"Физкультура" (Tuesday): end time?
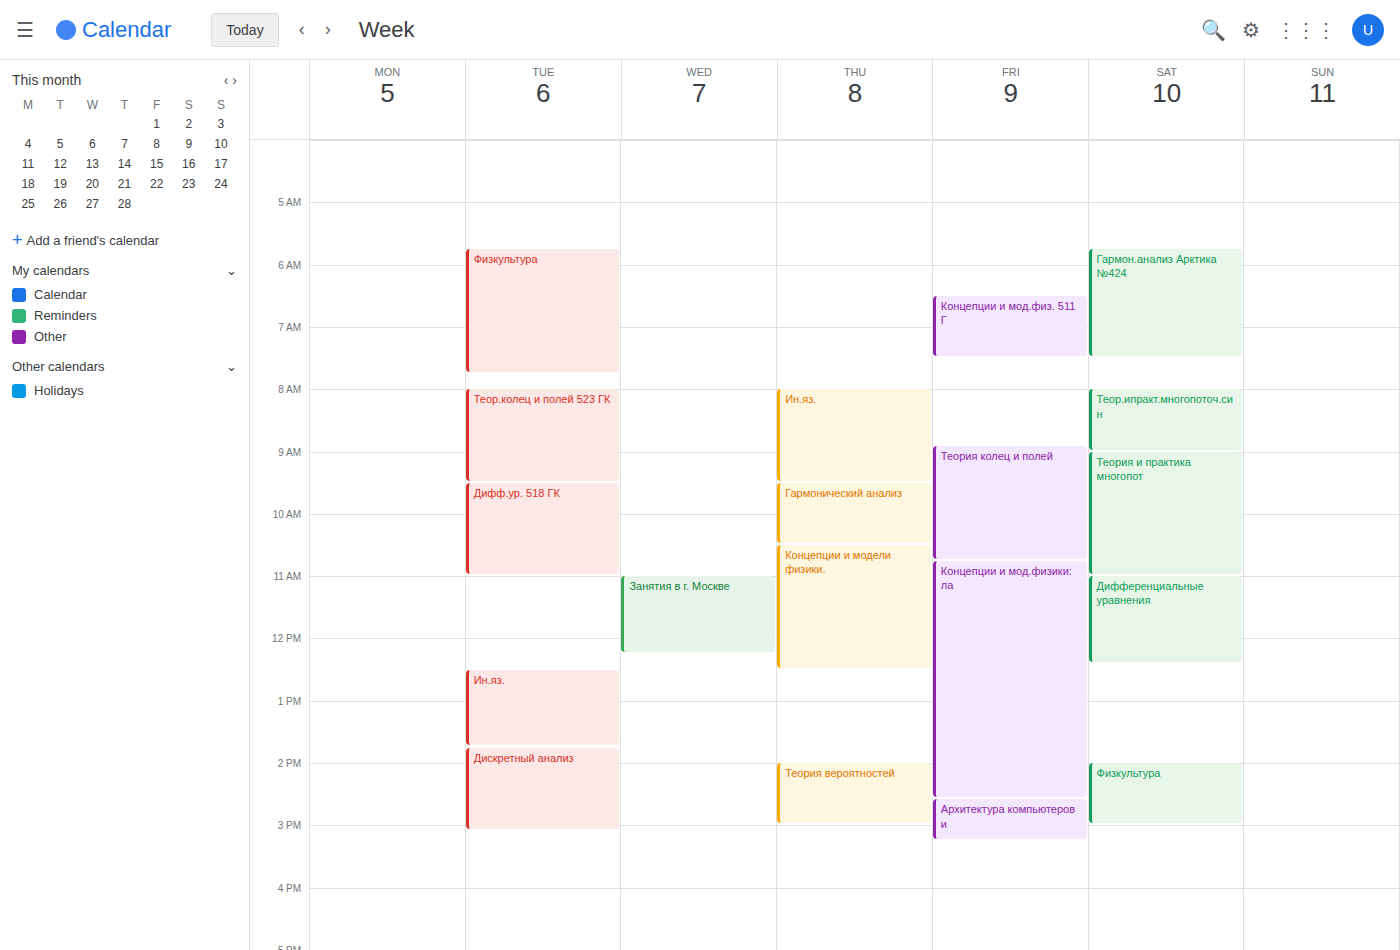
7:45 AM